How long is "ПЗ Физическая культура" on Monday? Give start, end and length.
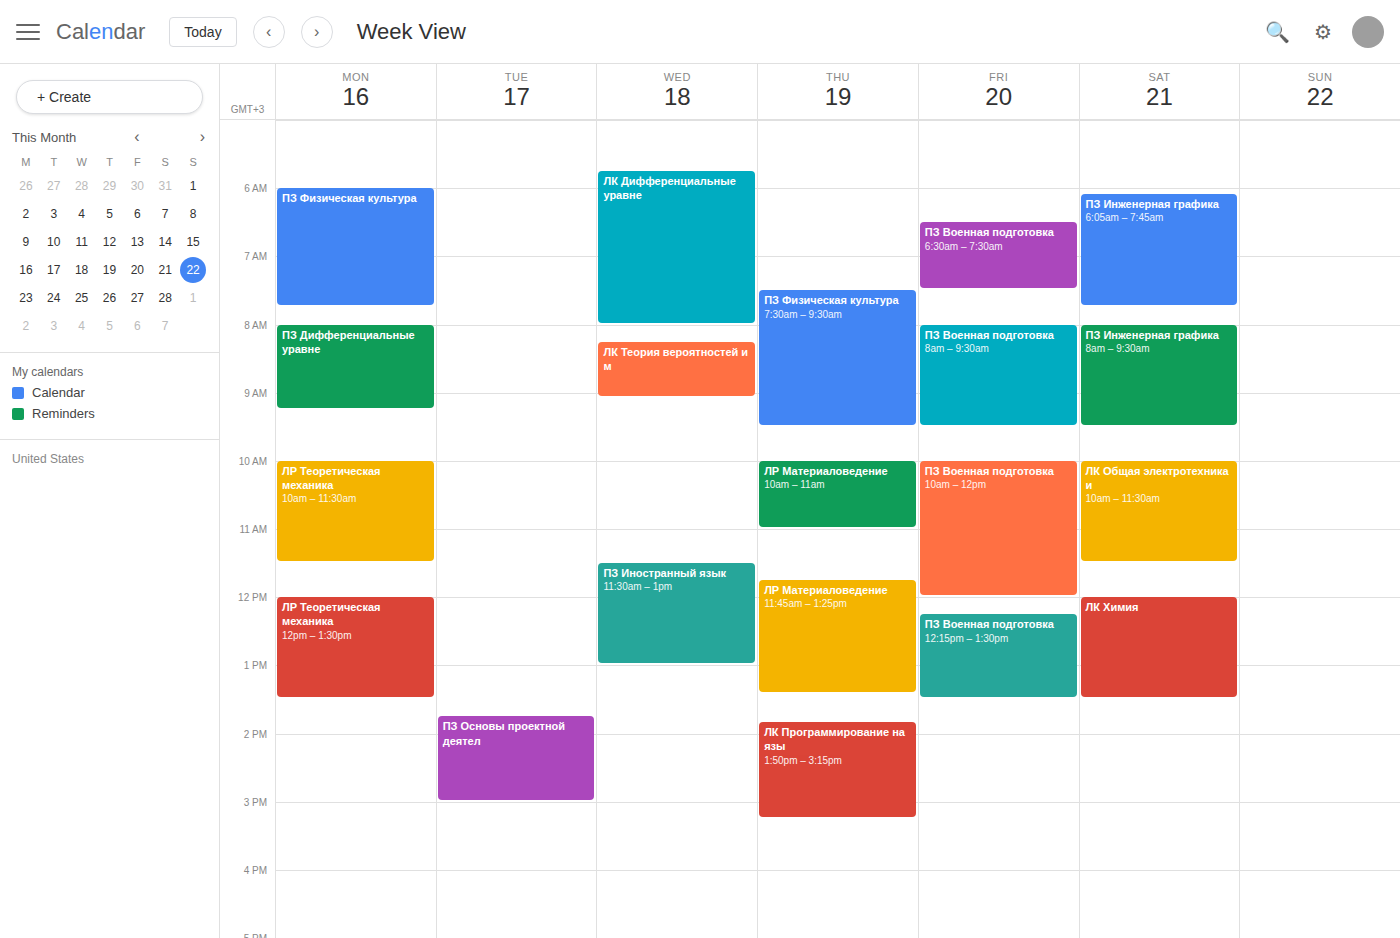
6:00 AM to 7:45 AM, 1 hour 45 minutes